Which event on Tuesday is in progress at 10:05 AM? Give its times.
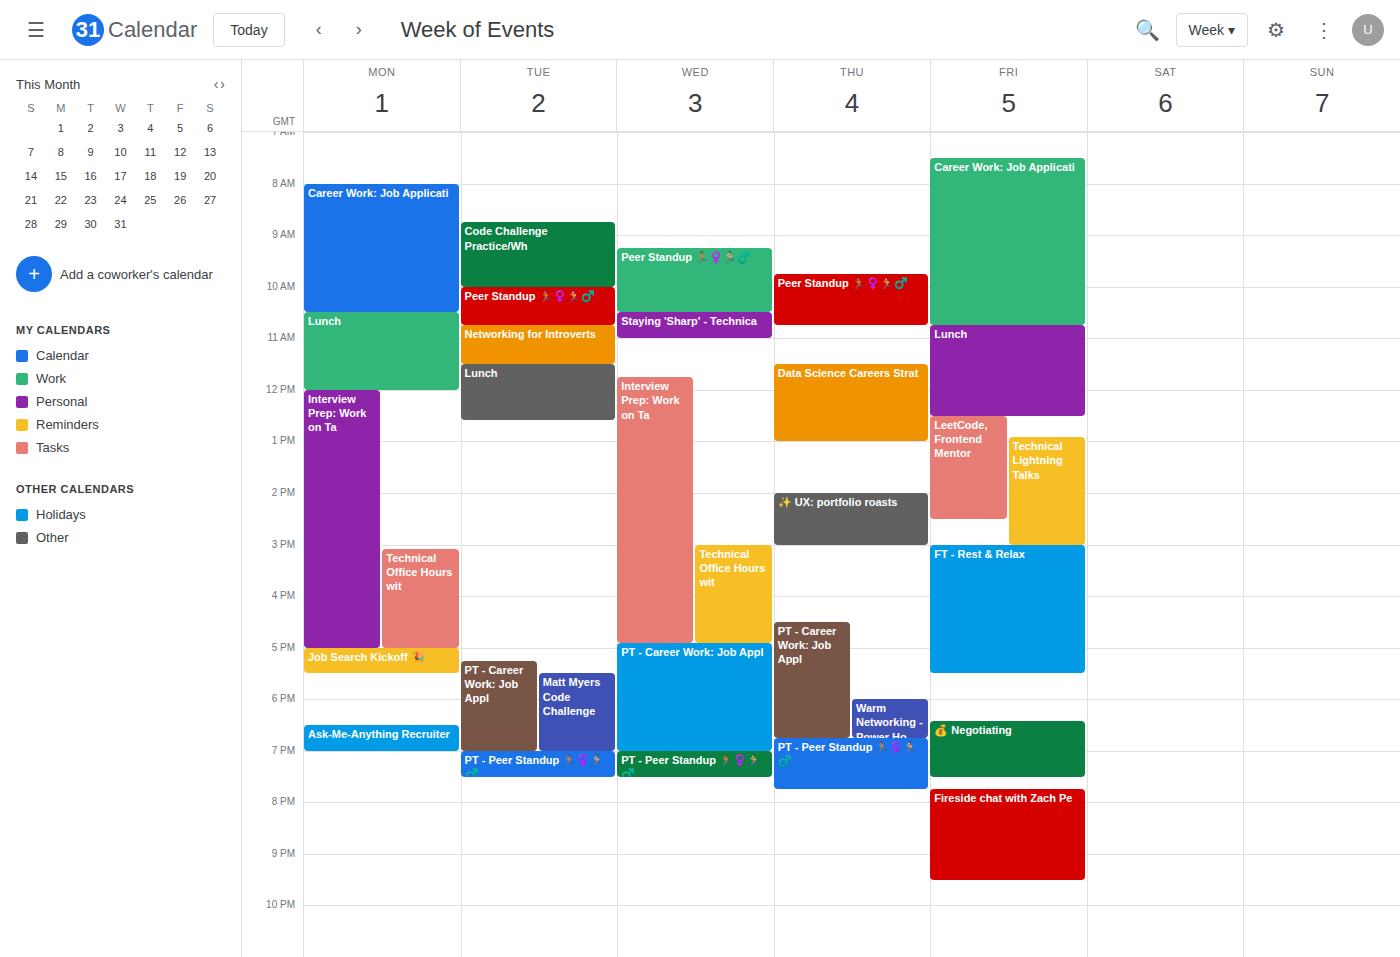
"Peer Standup 🏃🏽♀️🏃🏻♂️", 10:00 AM to 10:45 AM